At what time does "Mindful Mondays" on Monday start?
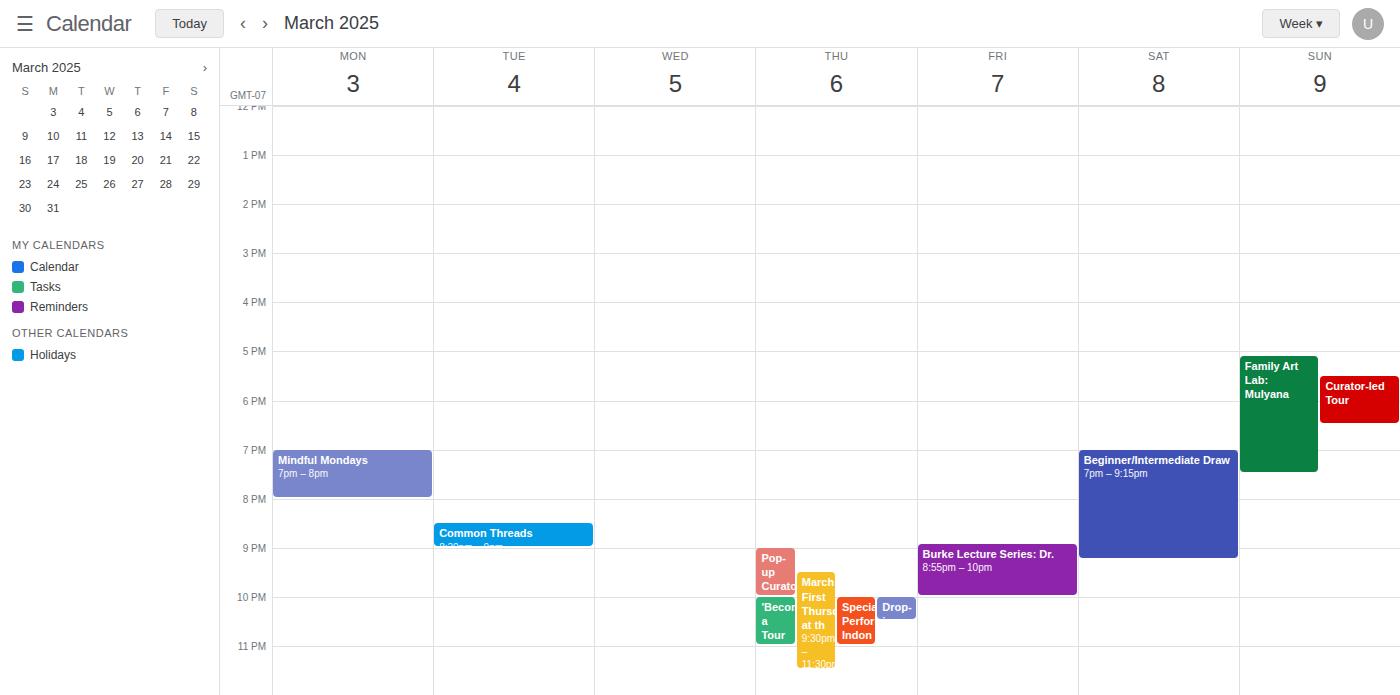
7:00 PM